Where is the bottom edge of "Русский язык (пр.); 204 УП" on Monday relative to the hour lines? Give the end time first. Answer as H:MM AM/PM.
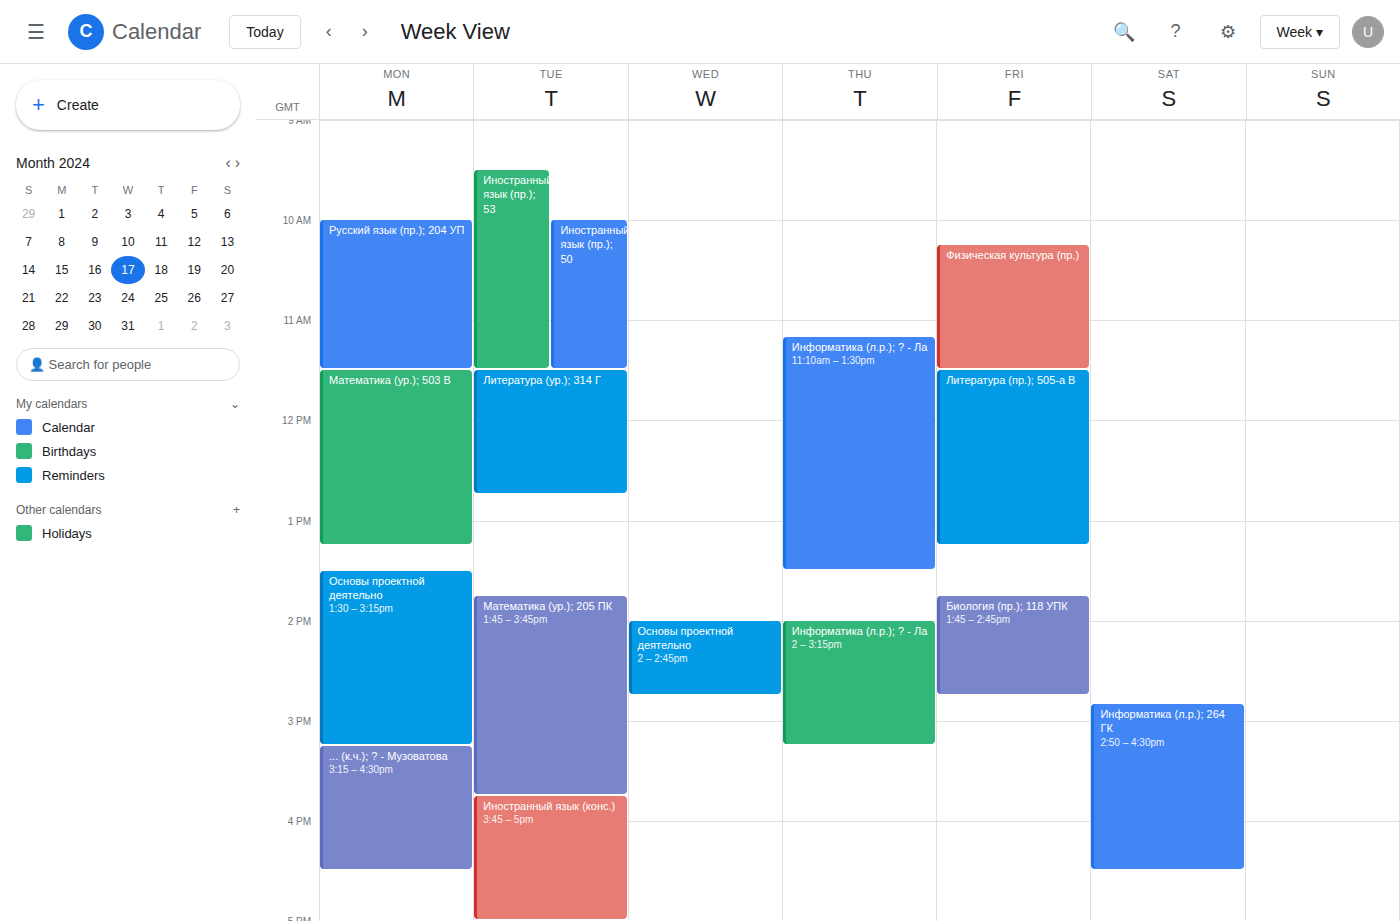
11:30 AM -- halfway between the 11 AM and 12 PM lines.